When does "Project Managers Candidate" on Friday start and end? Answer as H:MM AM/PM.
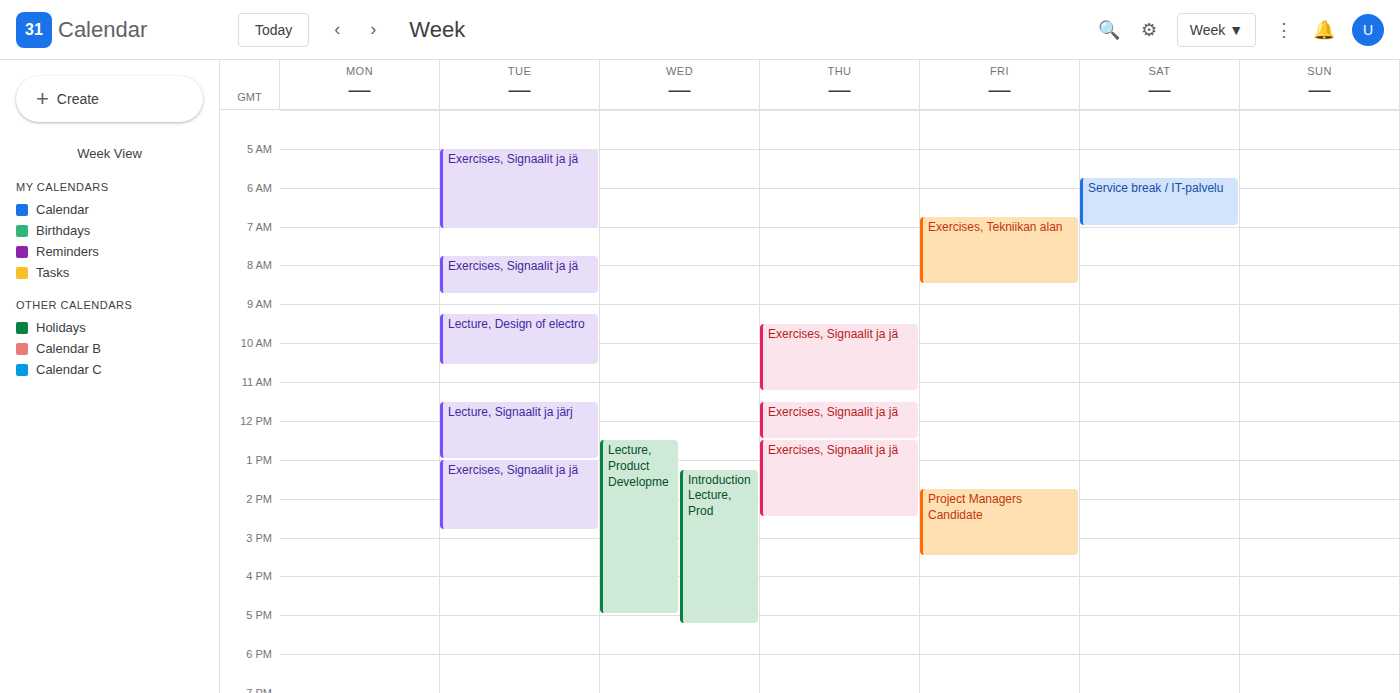
1:45 PM to 3:30 PM